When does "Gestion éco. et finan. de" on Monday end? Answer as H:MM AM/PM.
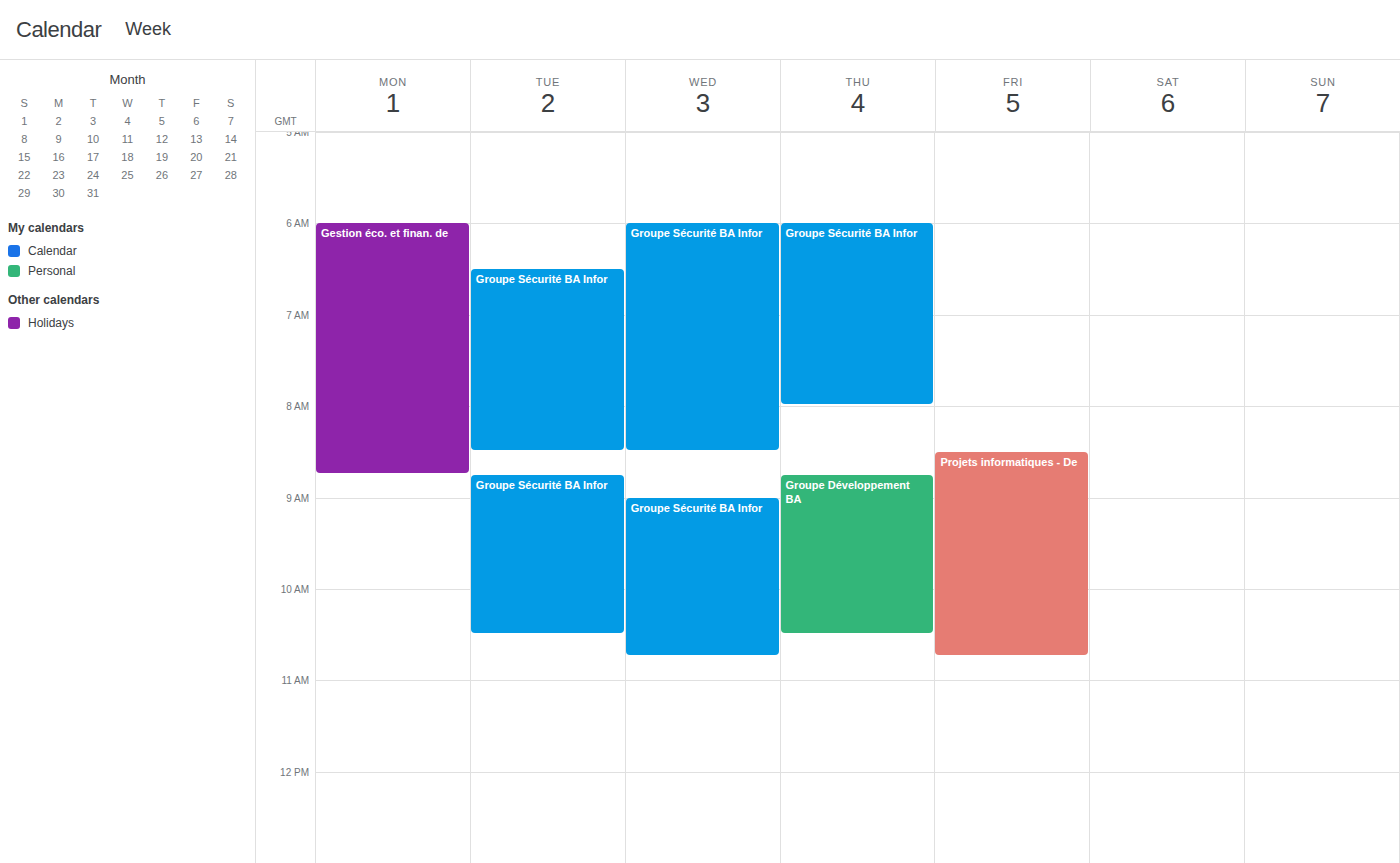
8:45 AM